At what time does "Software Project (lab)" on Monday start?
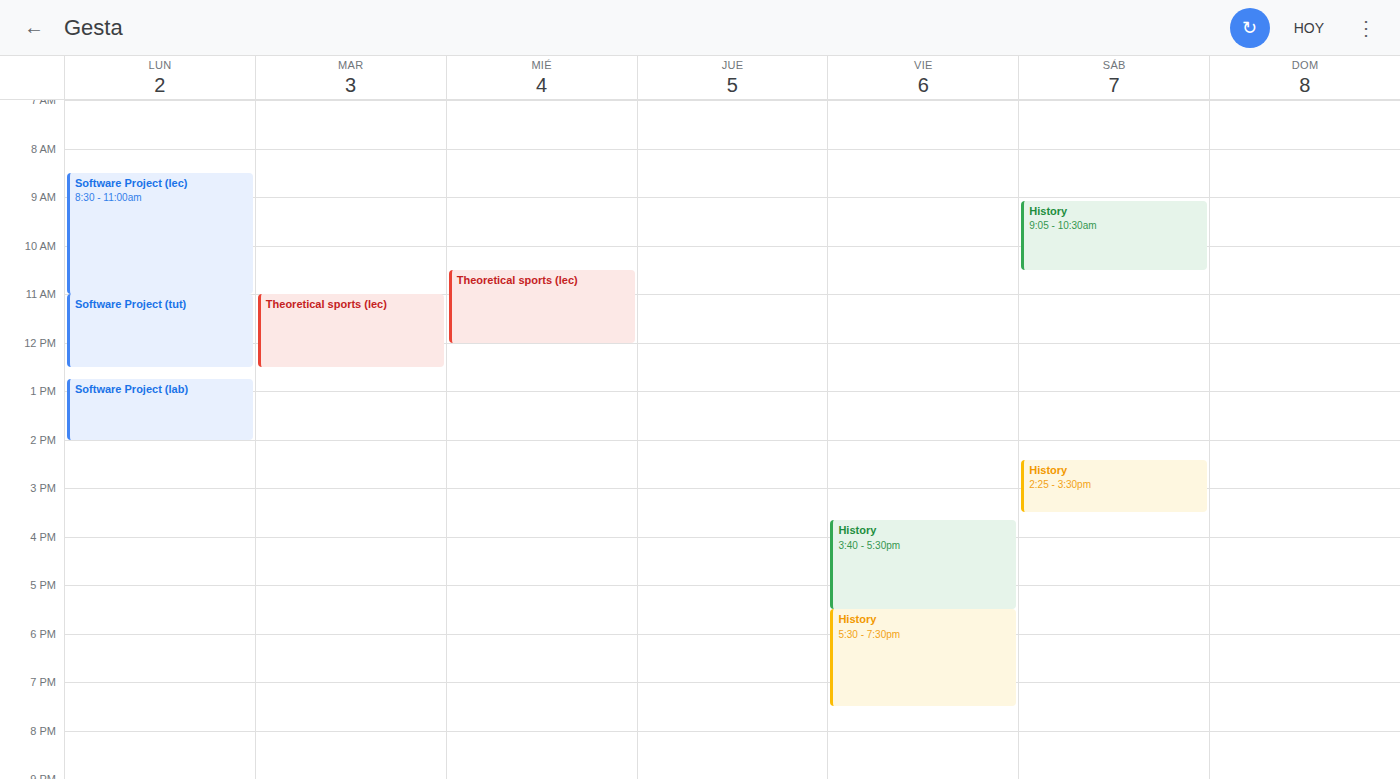
12:45